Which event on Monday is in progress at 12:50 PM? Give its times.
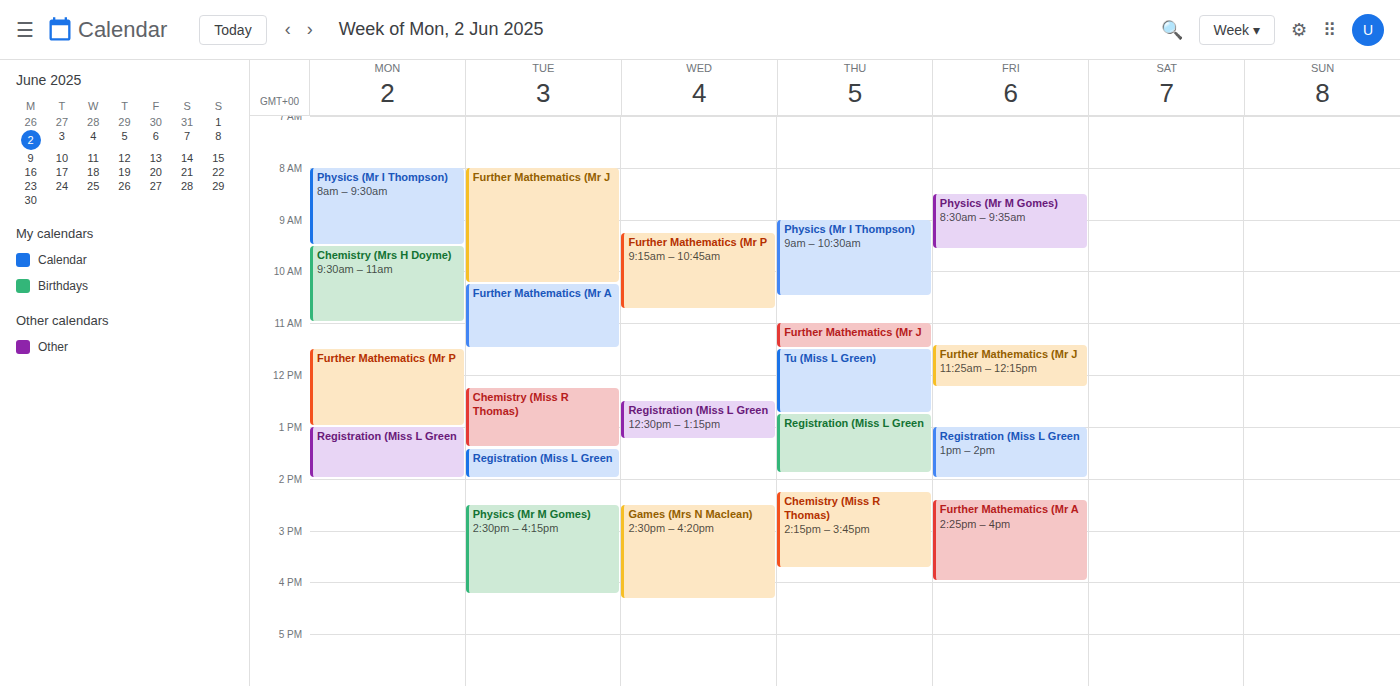
"Further Mathematics (Mr P", 11:30 AM to 1:00 PM